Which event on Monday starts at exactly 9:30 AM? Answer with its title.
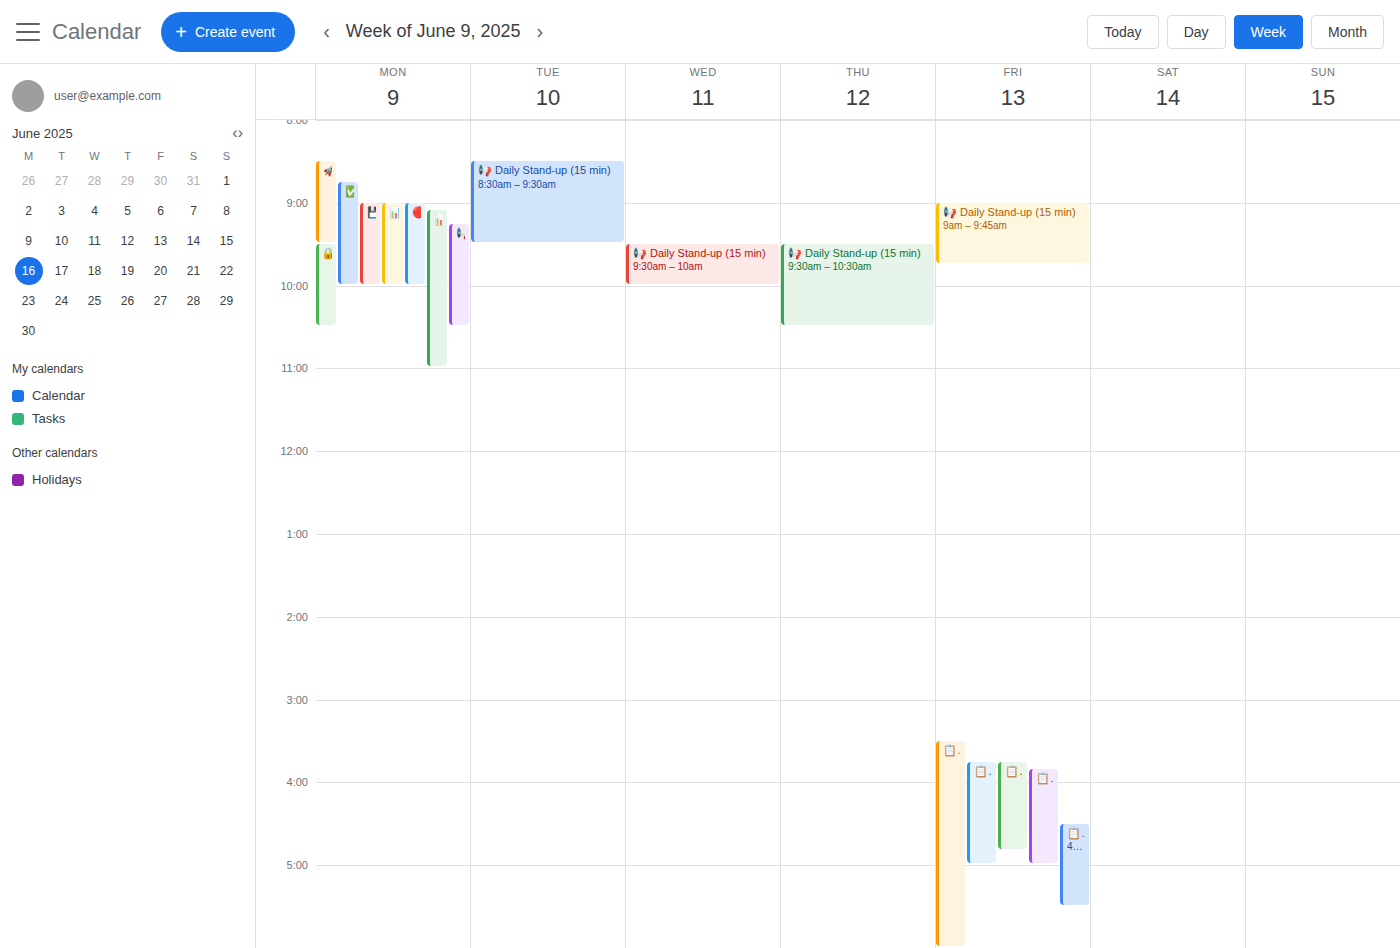
"🔐 Sprint 6 (13-24 Avr) — R"